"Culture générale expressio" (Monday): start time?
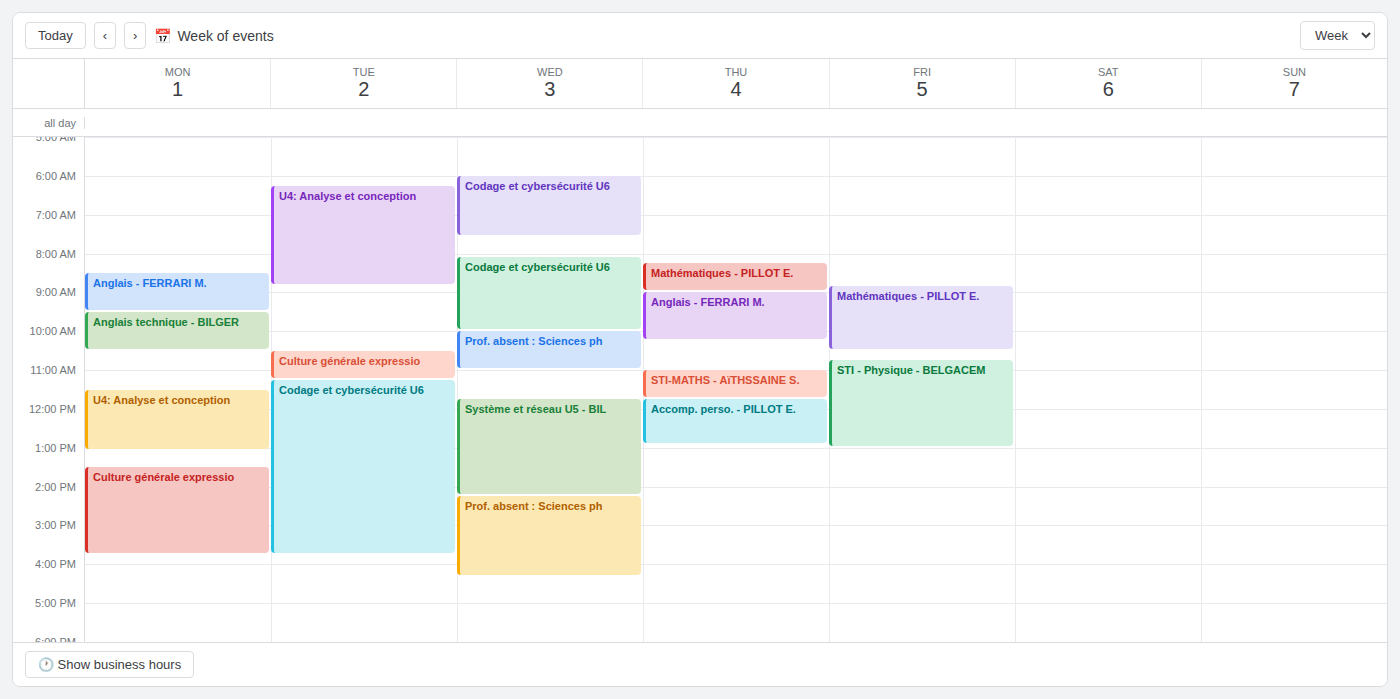
1:30 PM